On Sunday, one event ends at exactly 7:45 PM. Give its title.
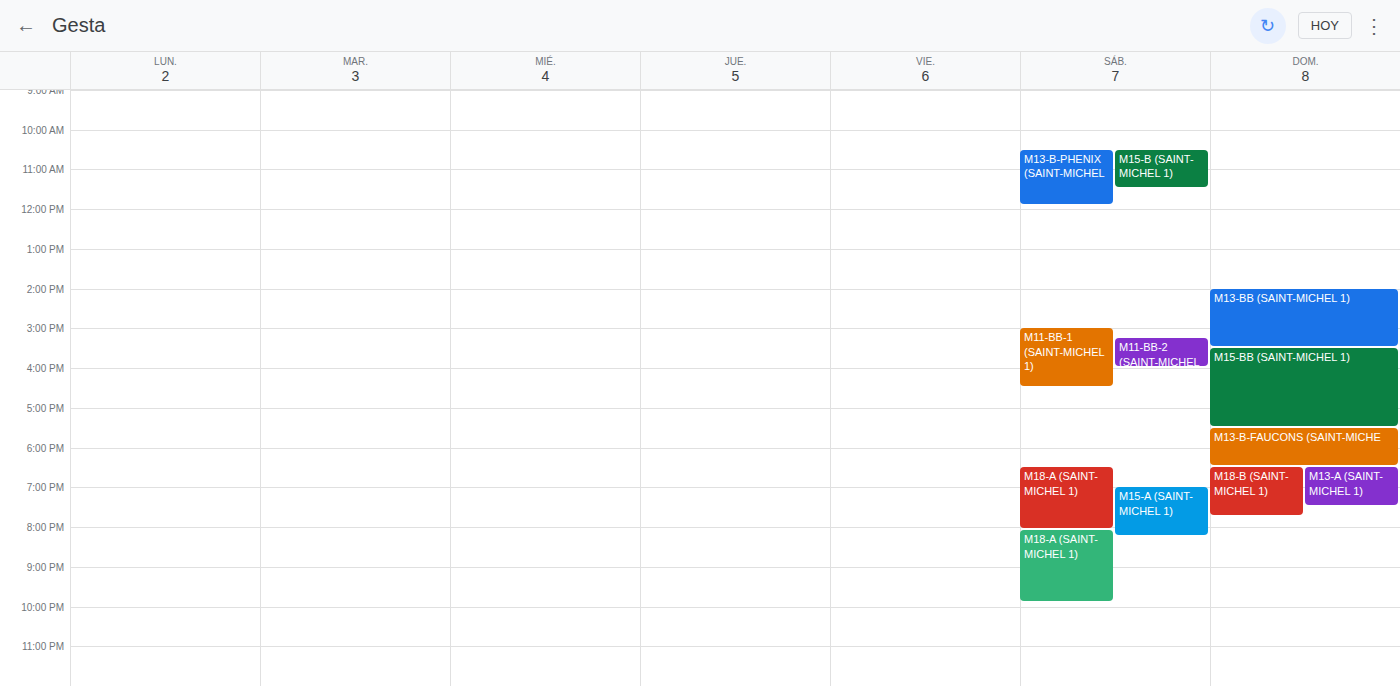
"M18-B (SAINT-MICHEL 1)"